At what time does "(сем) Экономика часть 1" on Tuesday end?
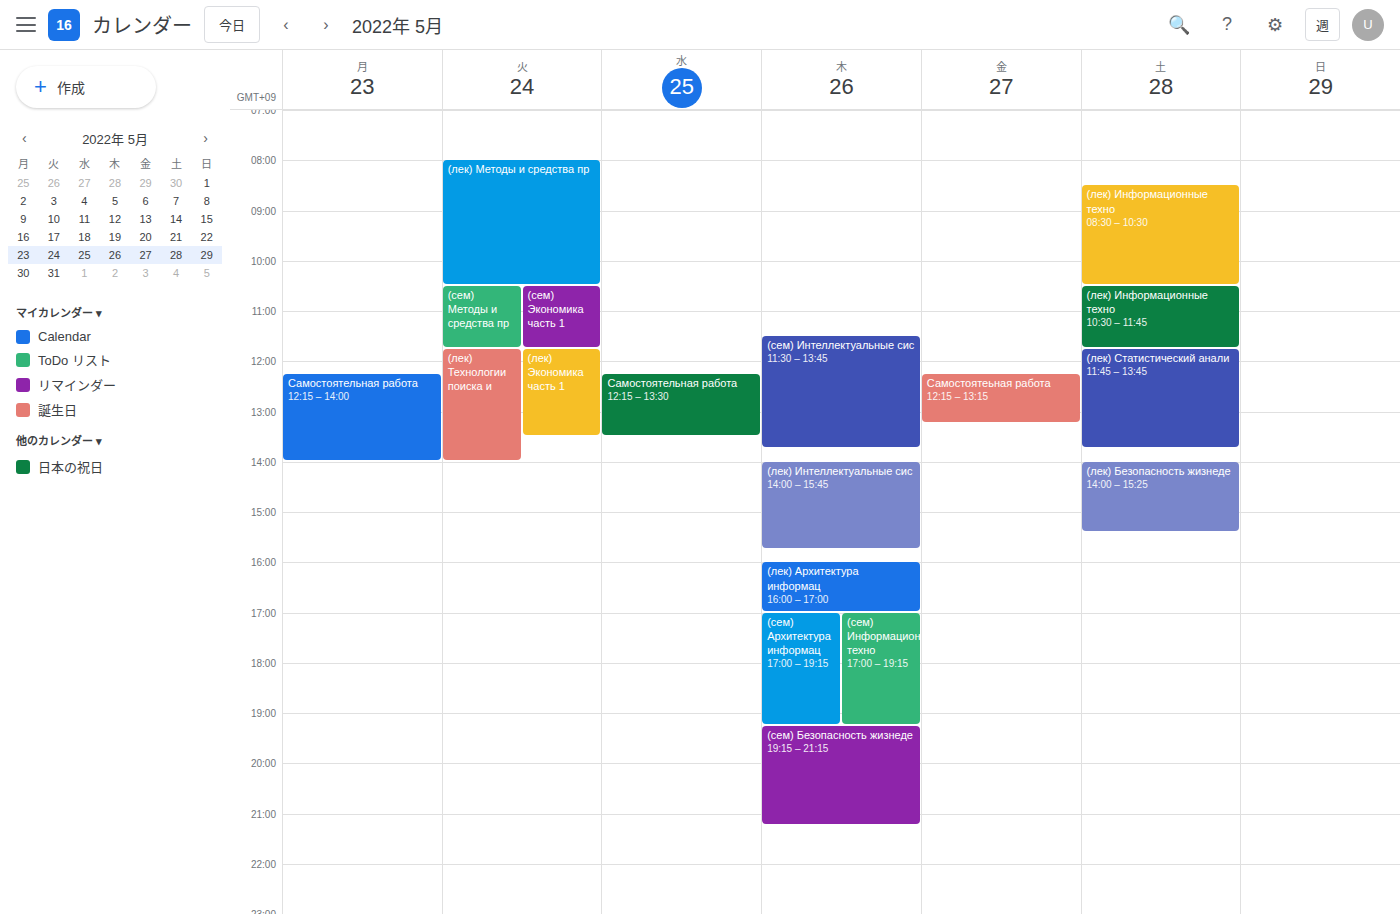
11:45